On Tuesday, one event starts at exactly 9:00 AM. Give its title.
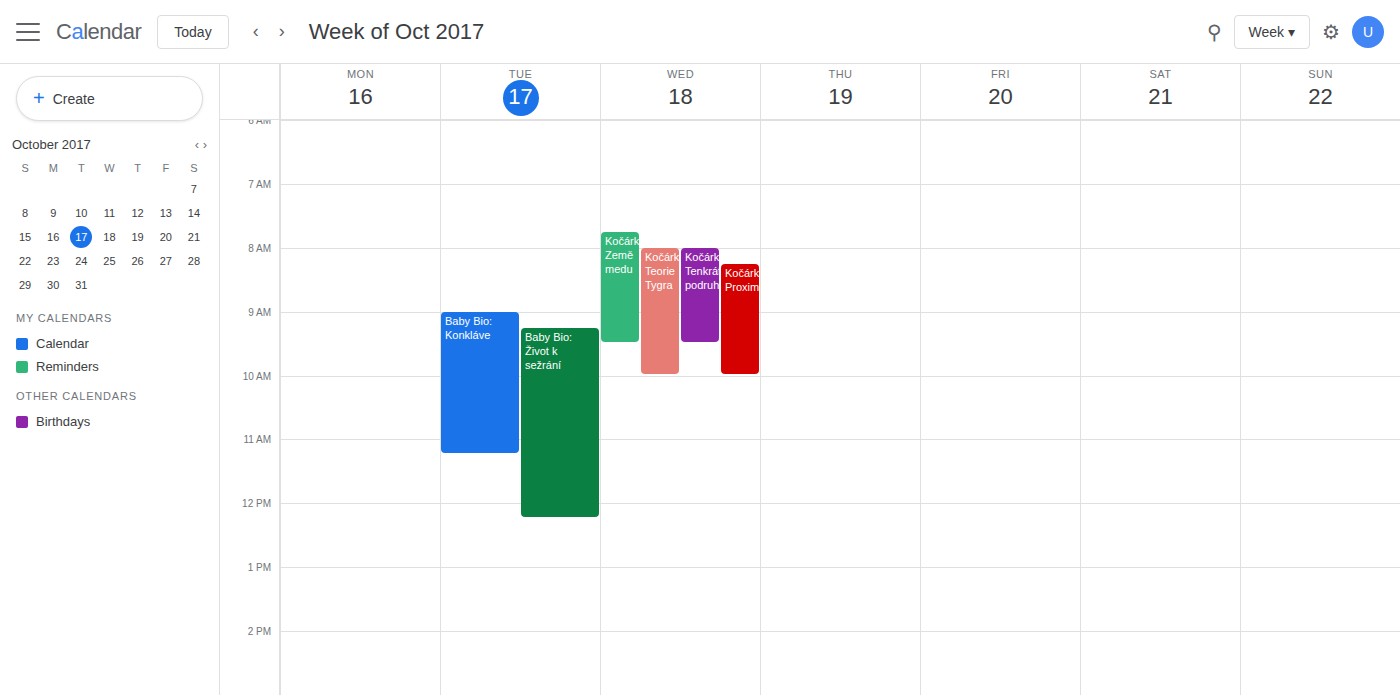
"Baby Bio: Konkláve"